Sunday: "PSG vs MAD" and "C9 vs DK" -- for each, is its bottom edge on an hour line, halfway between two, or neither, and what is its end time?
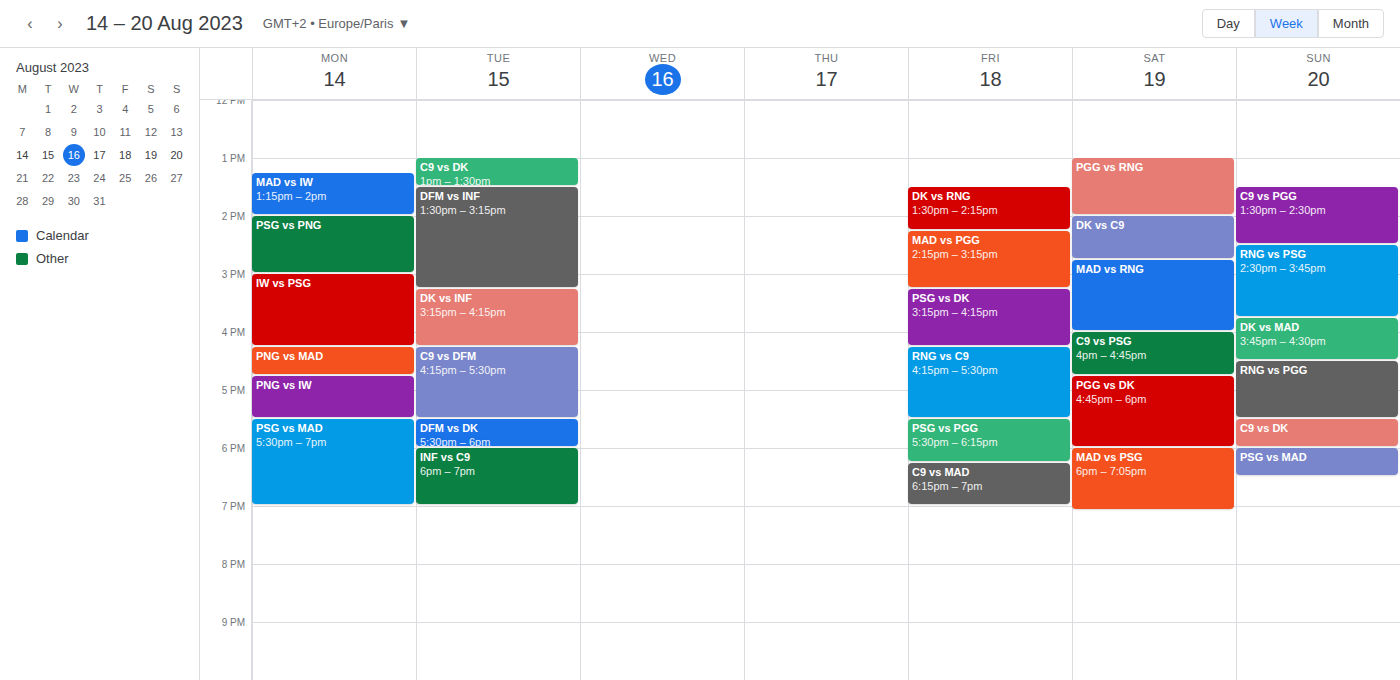
"PSG vs MAD": 6:30 PM, halfway between the 6 PM and 7 PM lines. "C9 vs DK": 6:00 PM, exactly on the 6 PM line.